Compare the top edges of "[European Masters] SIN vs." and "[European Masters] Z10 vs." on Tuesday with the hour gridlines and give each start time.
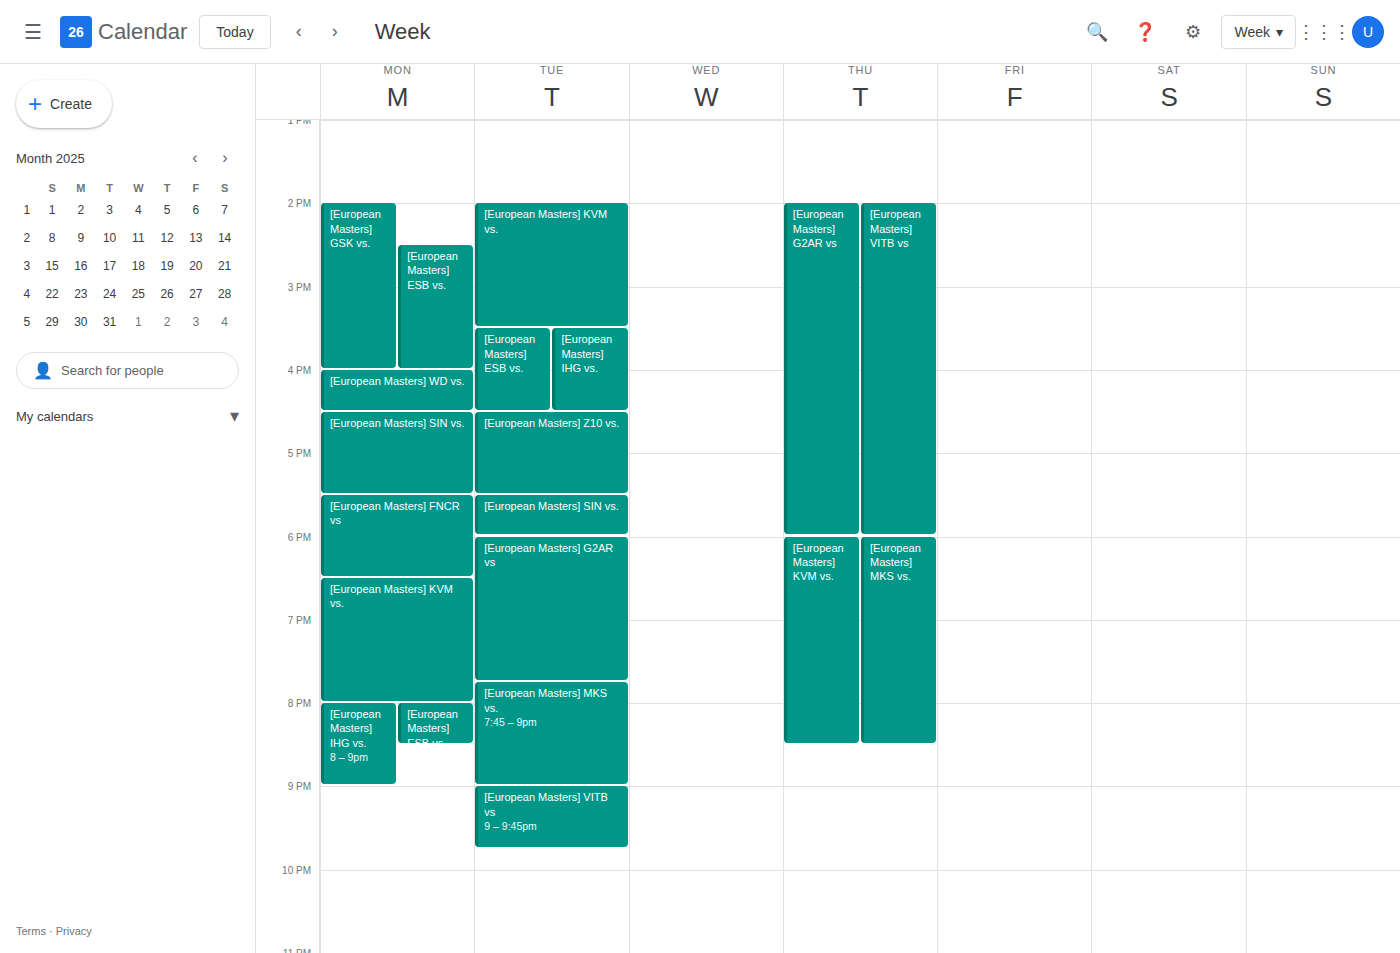
"[European Masters] SIN vs.": 5:30 PM, halfway between the 5 PM and 6 PM lines. "[European Masters] Z10 vs.": 4:30 PM, halfway between the 4 PM and 5 PM lines.